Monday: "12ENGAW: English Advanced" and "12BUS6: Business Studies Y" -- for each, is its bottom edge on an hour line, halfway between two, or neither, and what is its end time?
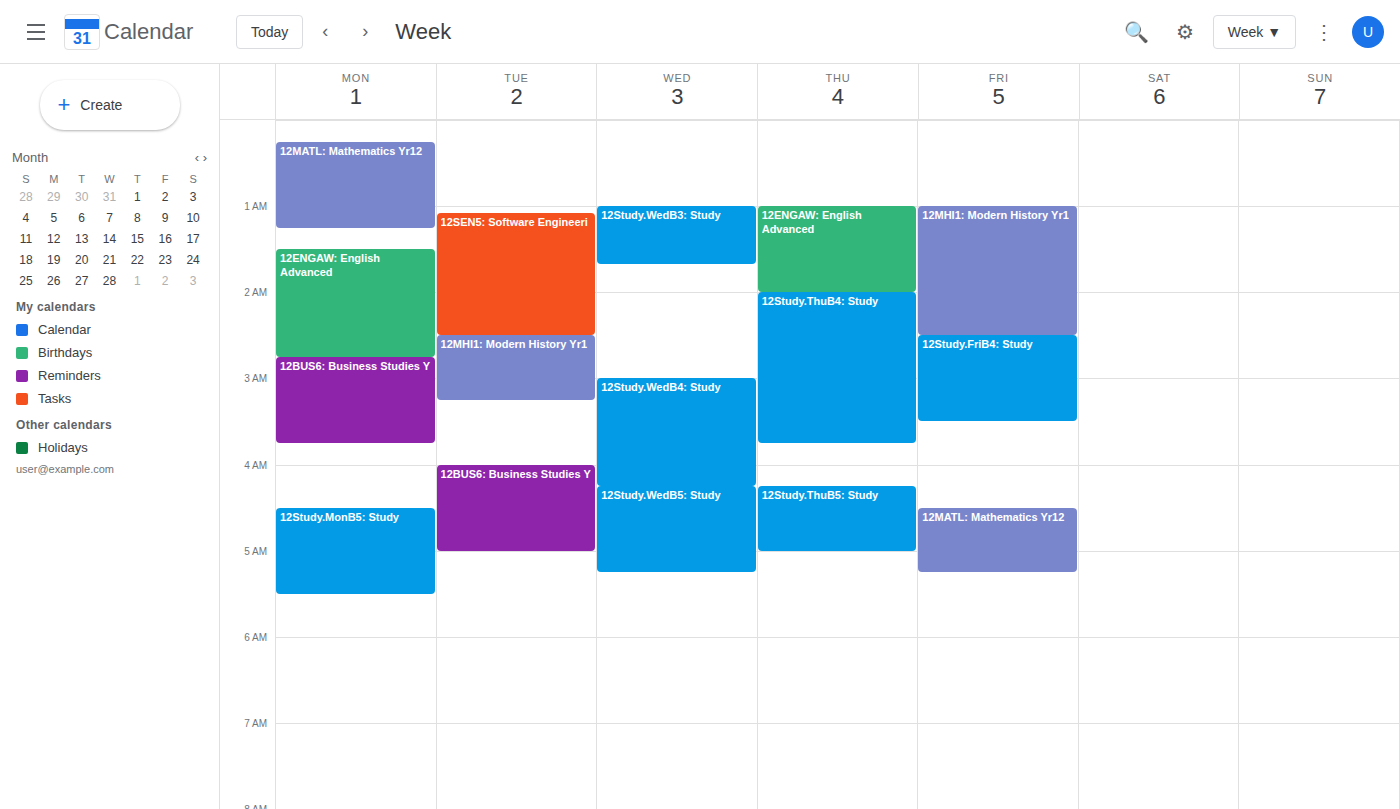
"12ENGAW: English Advanced": 2:45 AM, neither: three quarters of the way from the 2 AM line to the 3 AM line. "12BUS6: Business Studies Y": 3:45 AM, neither: three quarters of the way from the 3 AM line to the 4 AM line.